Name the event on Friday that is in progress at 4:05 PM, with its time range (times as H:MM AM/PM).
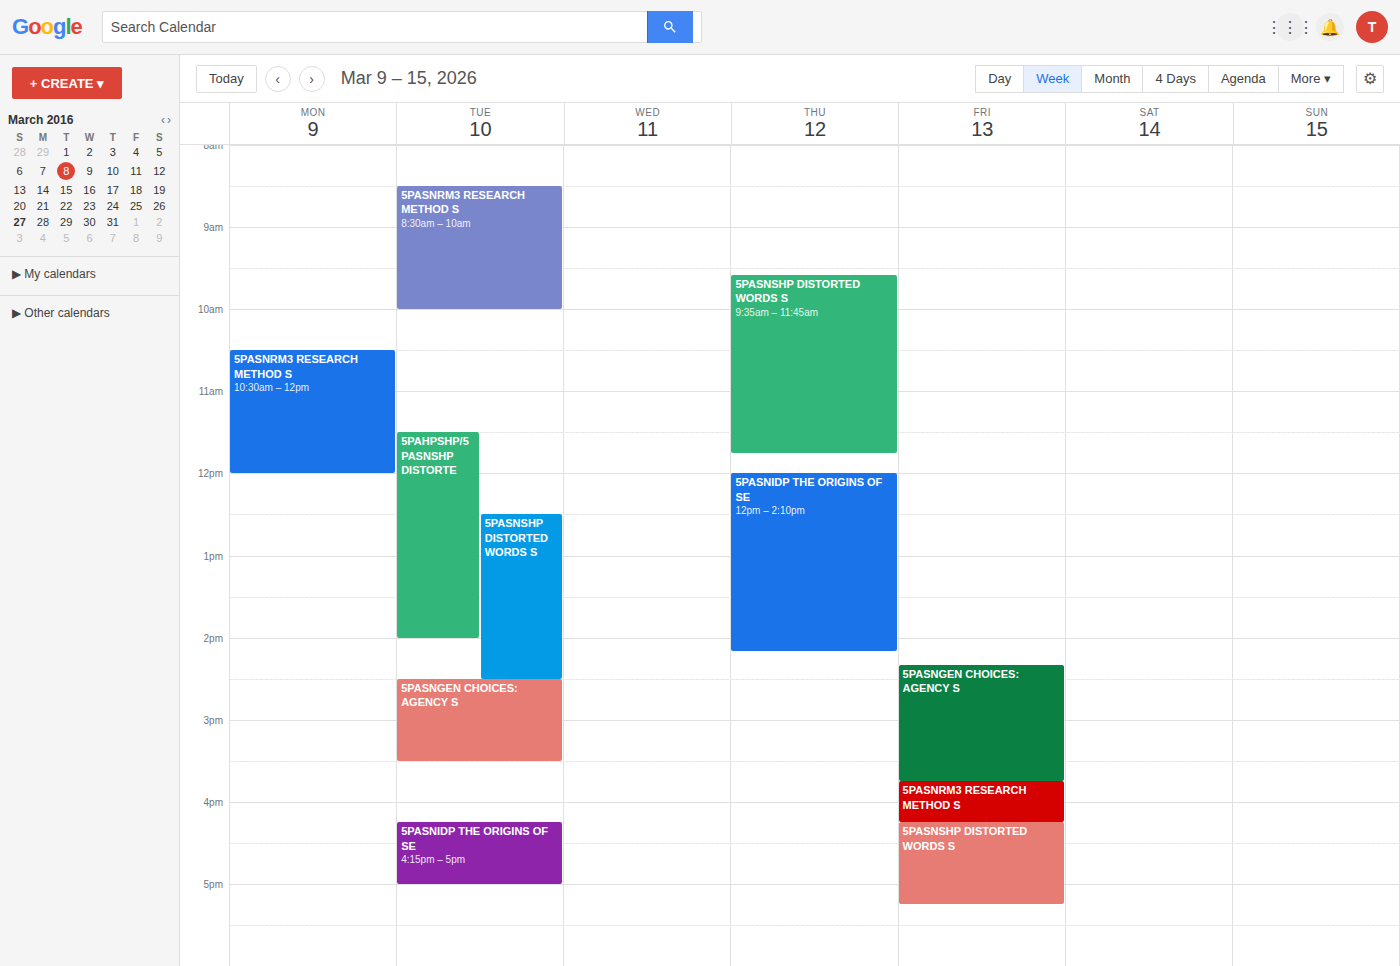
"5PASNRM3 RESEARCH METHOD S", 3:45 PM to 4:15 PM